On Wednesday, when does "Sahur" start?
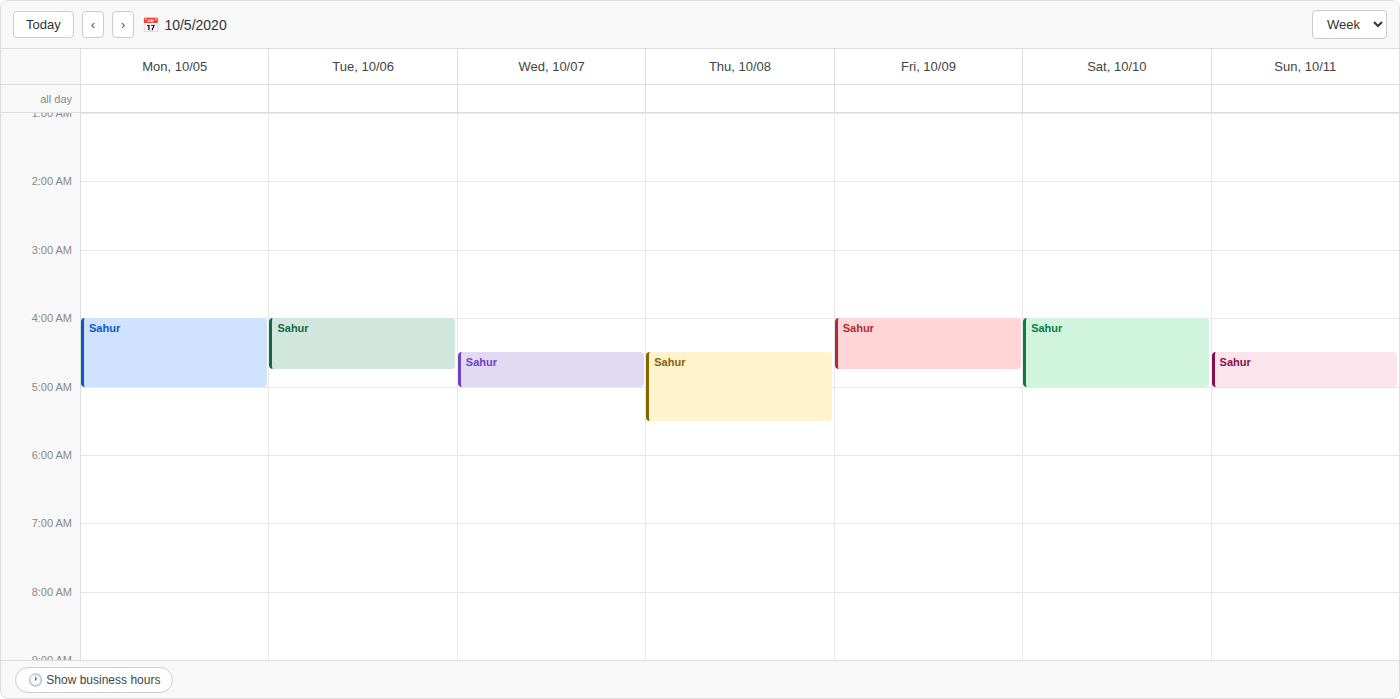
4:30 AM